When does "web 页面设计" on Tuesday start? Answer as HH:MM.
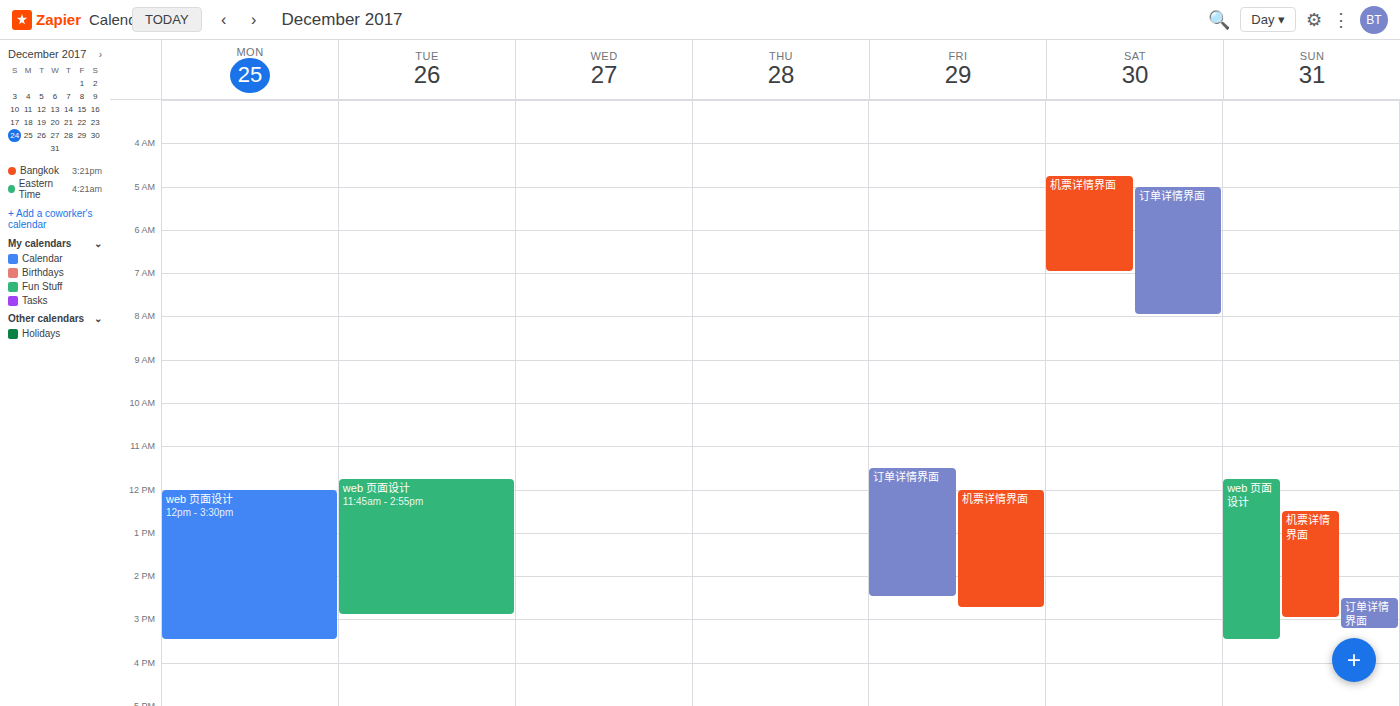
11:45